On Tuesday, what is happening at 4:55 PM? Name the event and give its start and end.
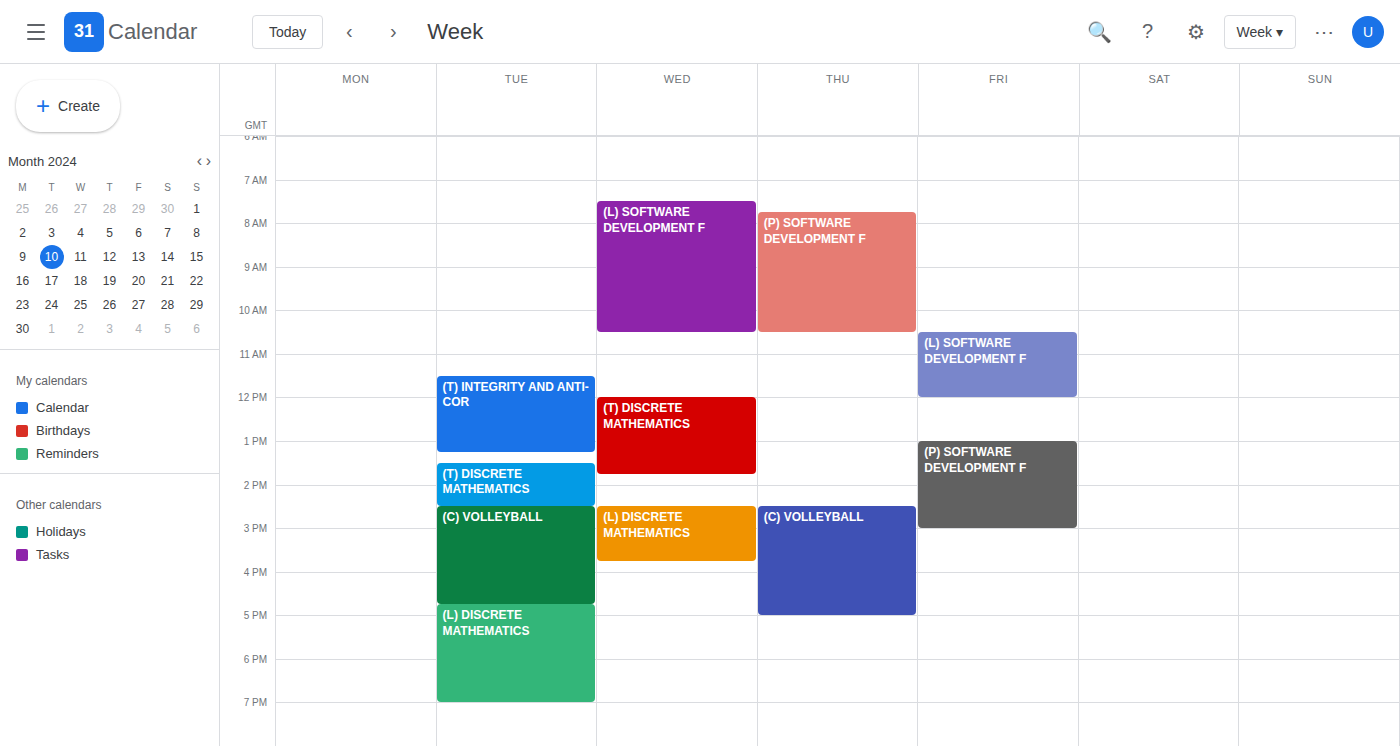
"(L) DISCRETE MATHEMATICS", 4:45 PM to 7:00 PM